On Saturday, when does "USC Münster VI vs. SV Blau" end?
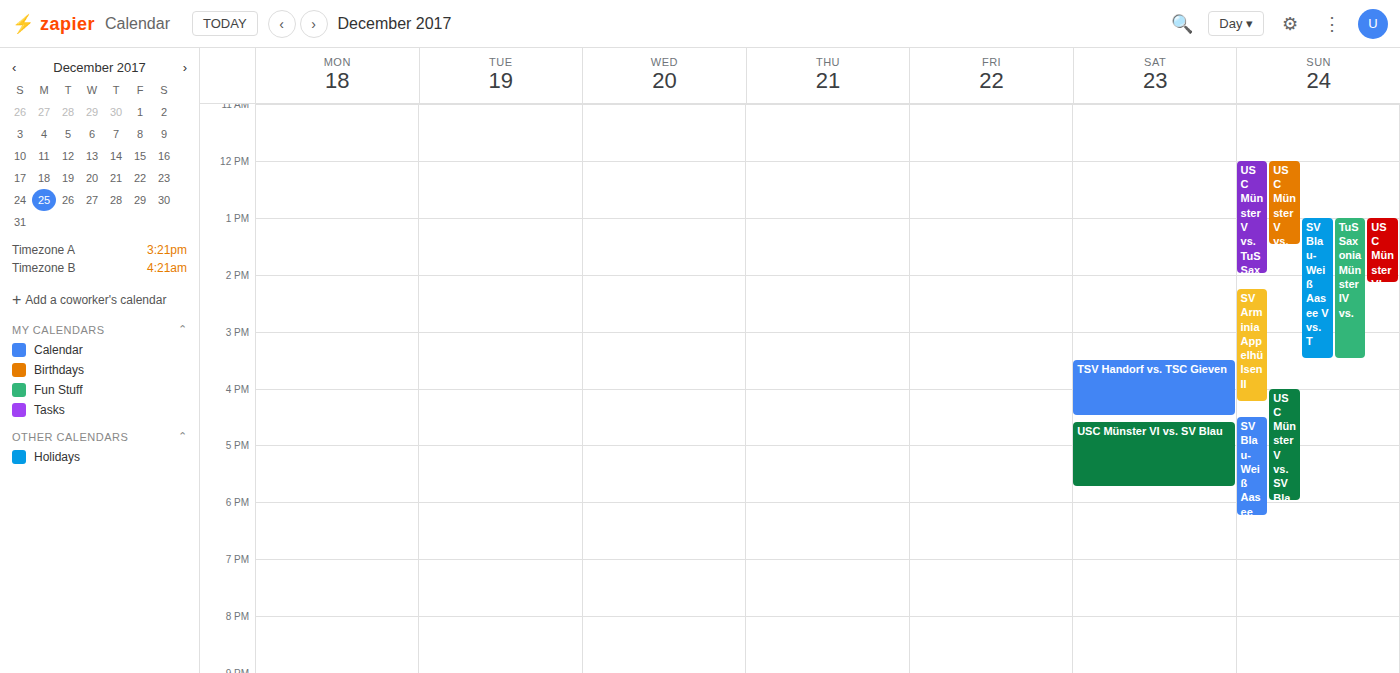
5:45 PM